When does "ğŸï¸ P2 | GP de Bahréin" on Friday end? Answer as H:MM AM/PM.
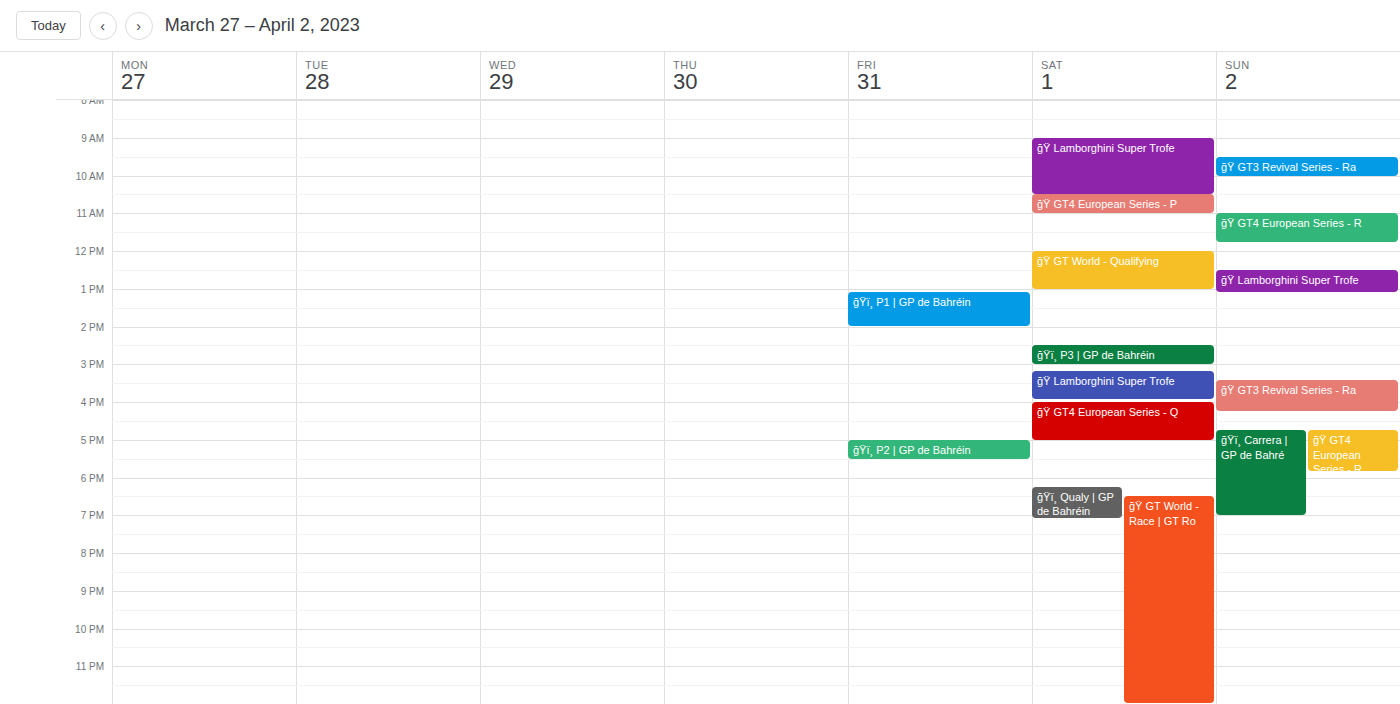
5:30 PM